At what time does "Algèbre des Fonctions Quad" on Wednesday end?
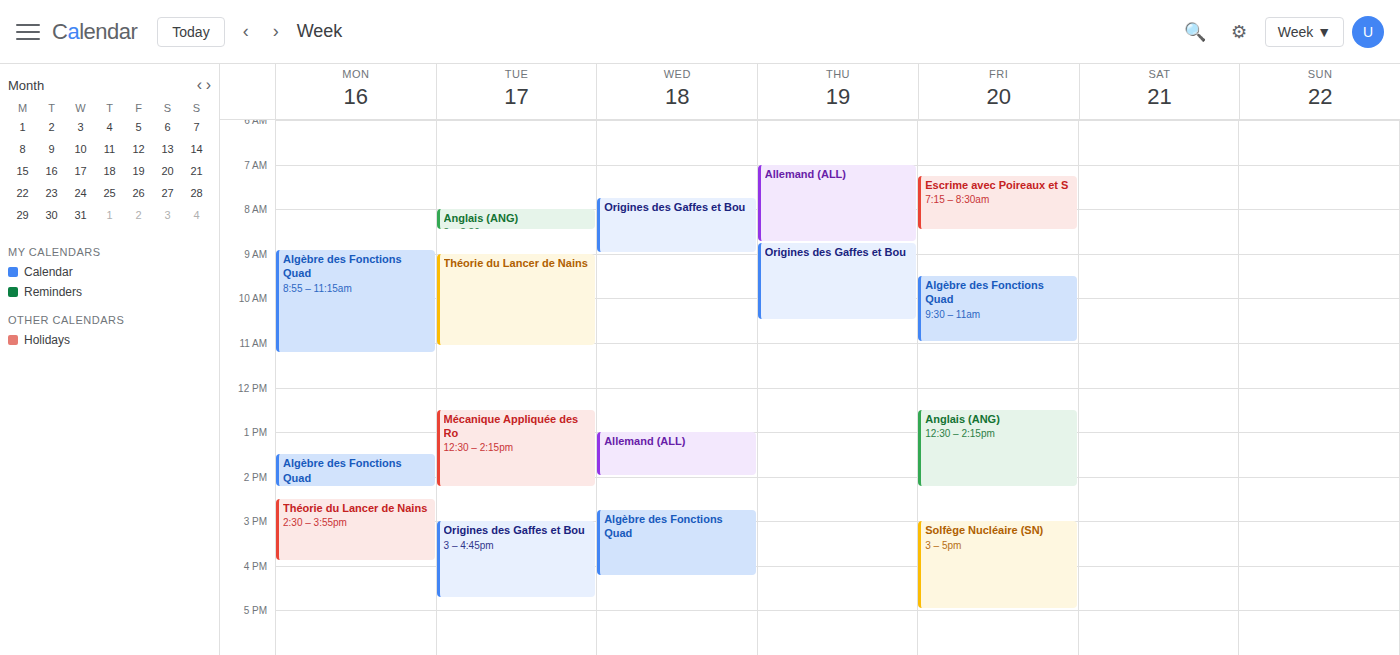
4:15 PM